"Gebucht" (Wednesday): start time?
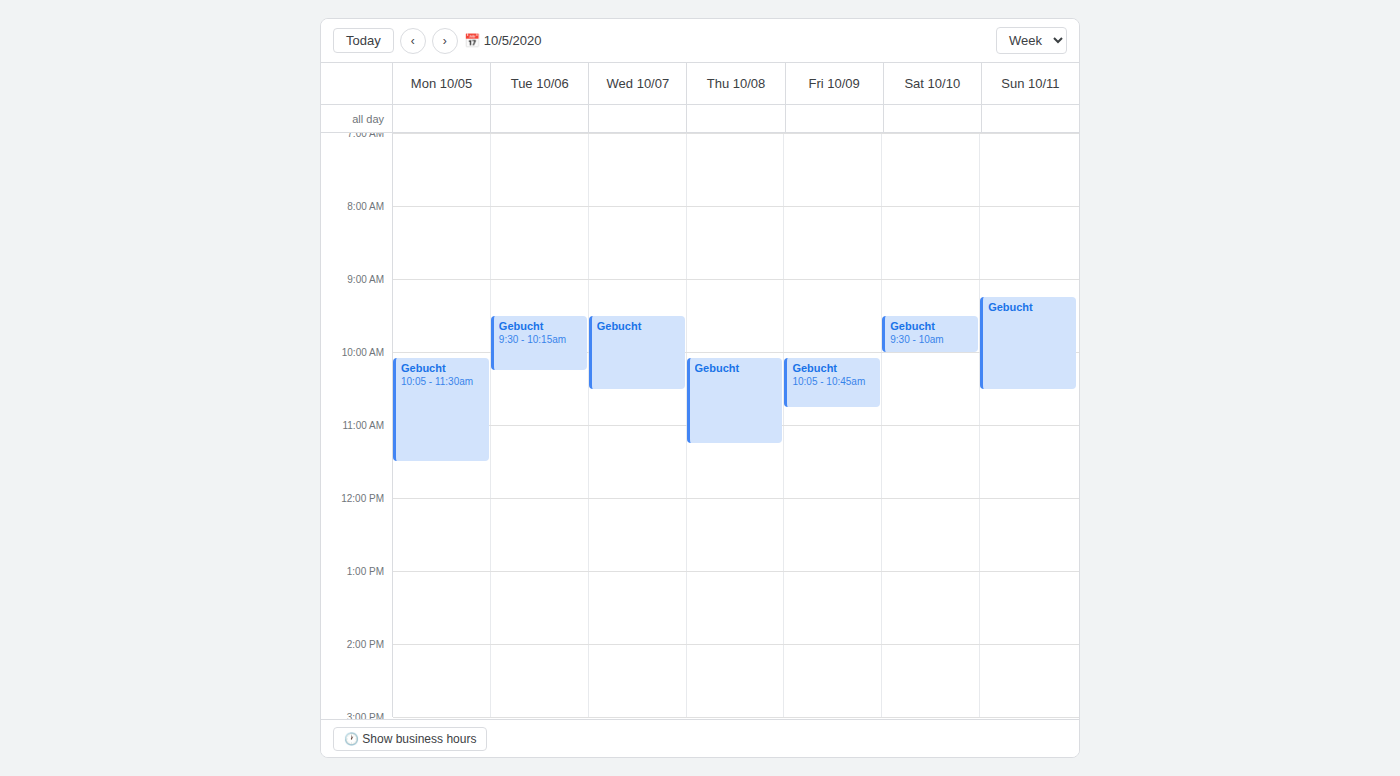
9:30 AM